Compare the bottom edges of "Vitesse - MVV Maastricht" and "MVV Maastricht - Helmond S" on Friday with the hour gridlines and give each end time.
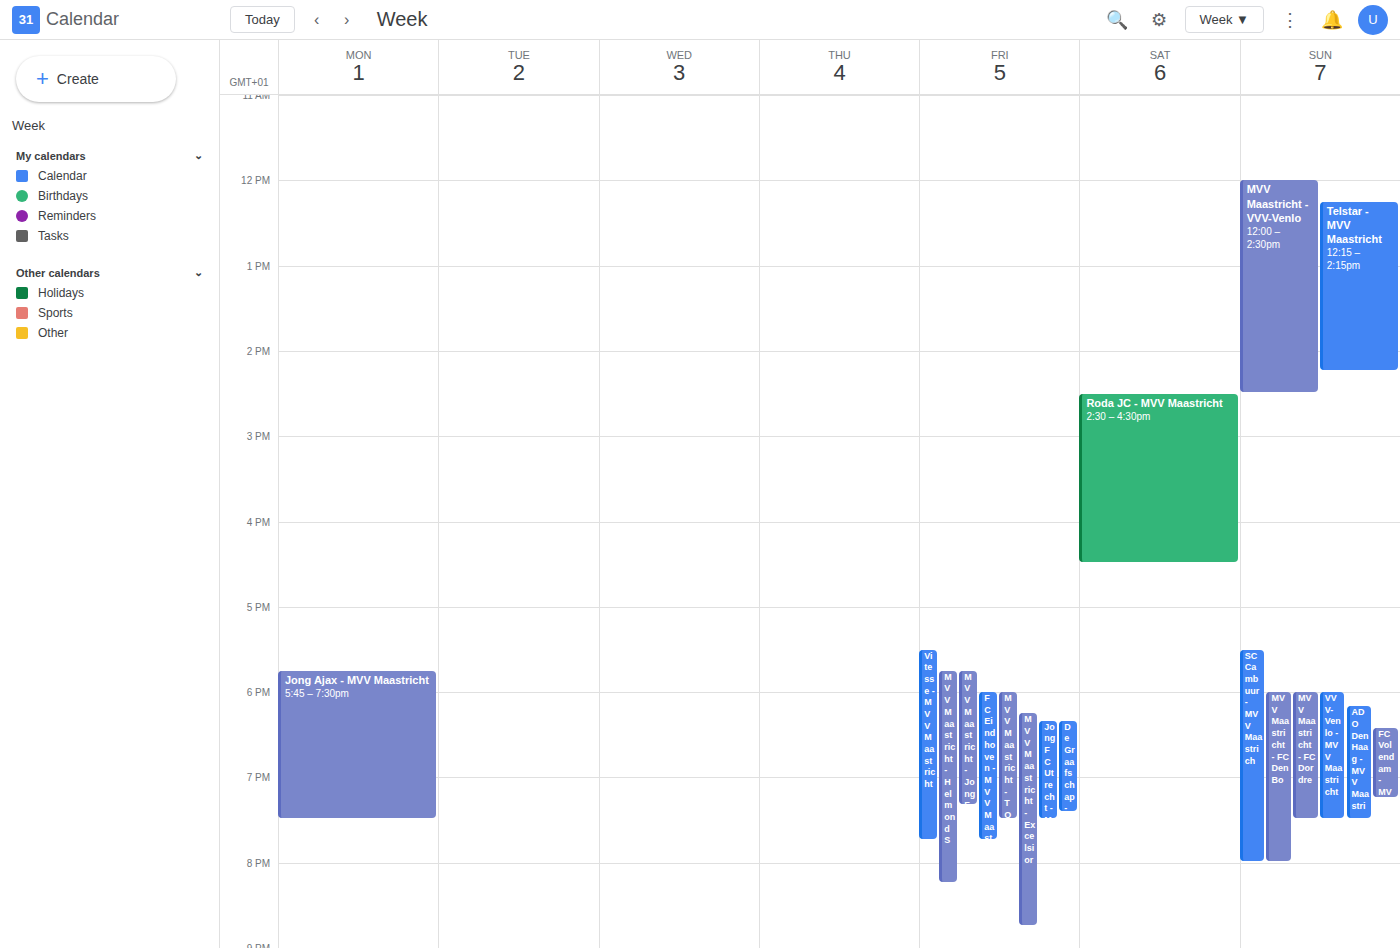
"Vitesse - MVV Maastricht": 7:45 PM, neither: three quarters of the way from the 7 PM line to the 8 PM line. "MVV Maastricht - Helmond S": 8:15 PM, neither: a quarter of the way from the 8 PM line to the 9 PM line.